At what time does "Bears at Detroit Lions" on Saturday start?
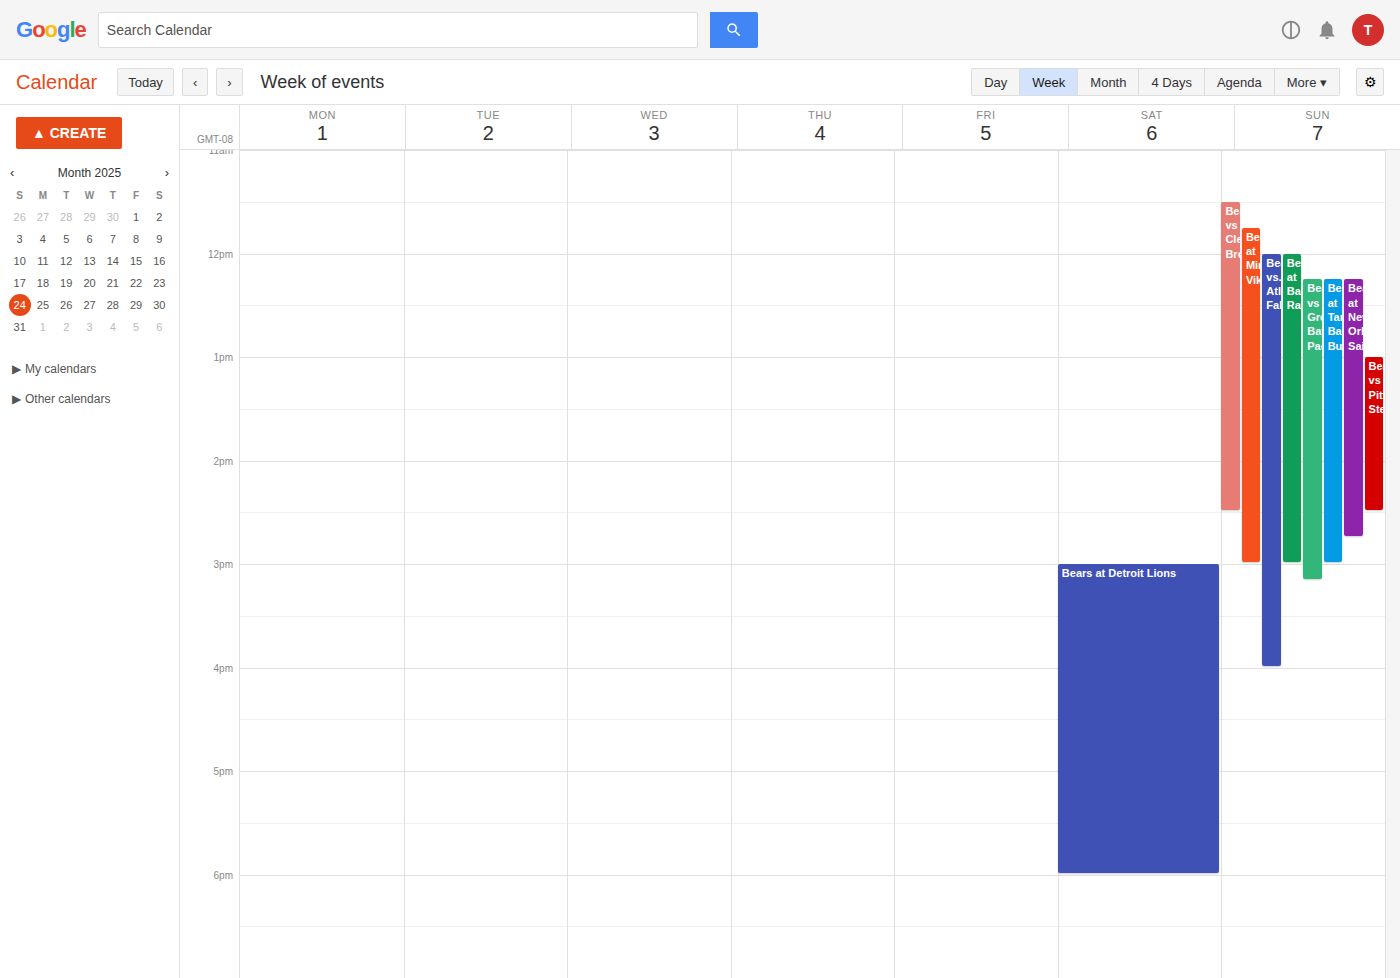
3:00 PM